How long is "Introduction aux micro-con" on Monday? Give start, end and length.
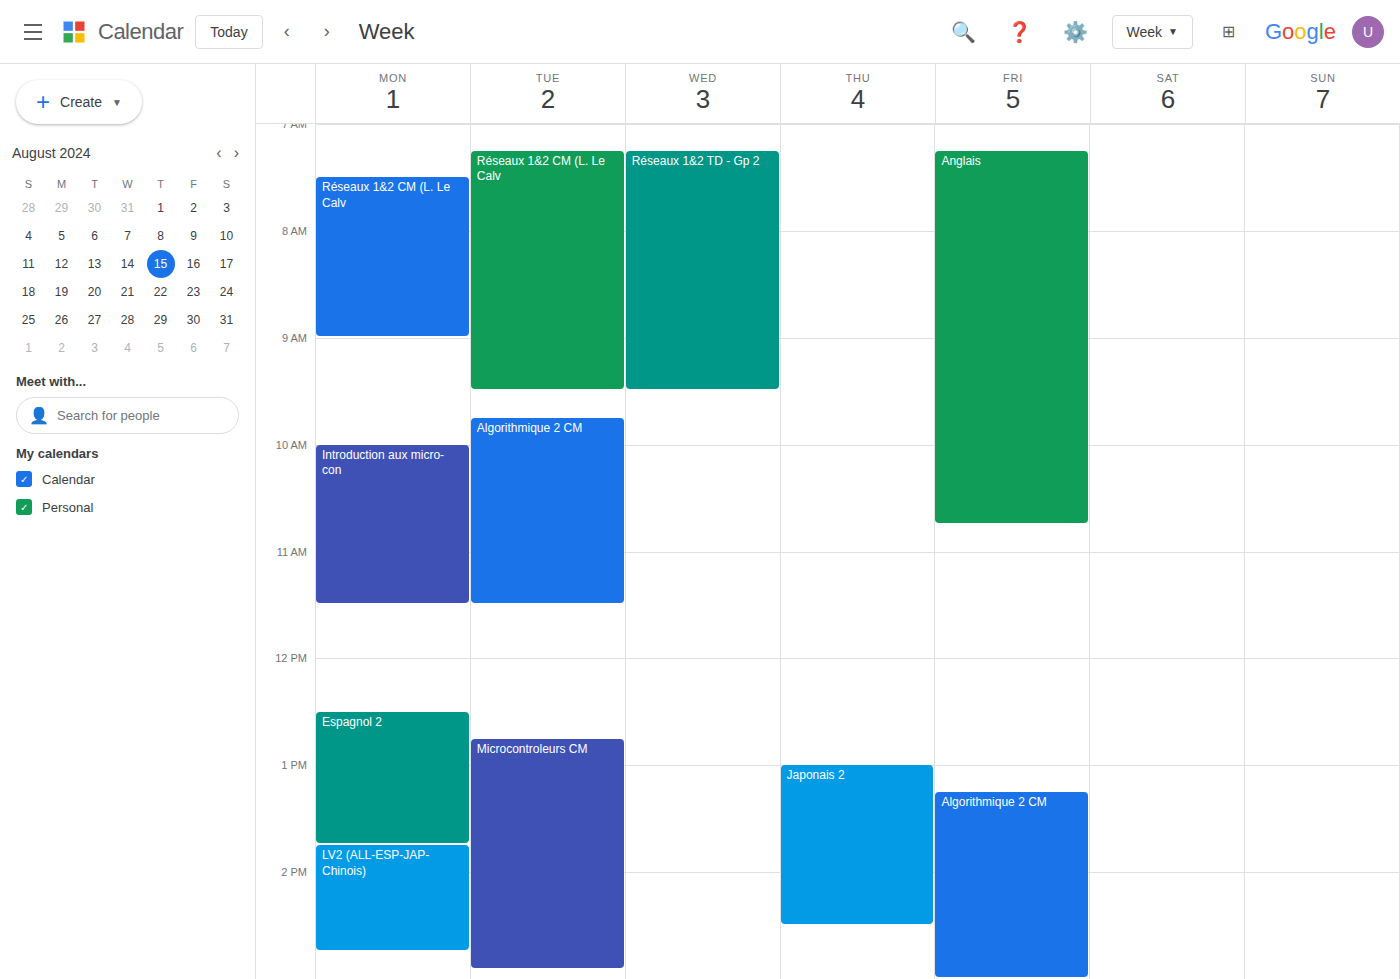
10:00 AM to 11:30 AM, 1 hour 30 minutes